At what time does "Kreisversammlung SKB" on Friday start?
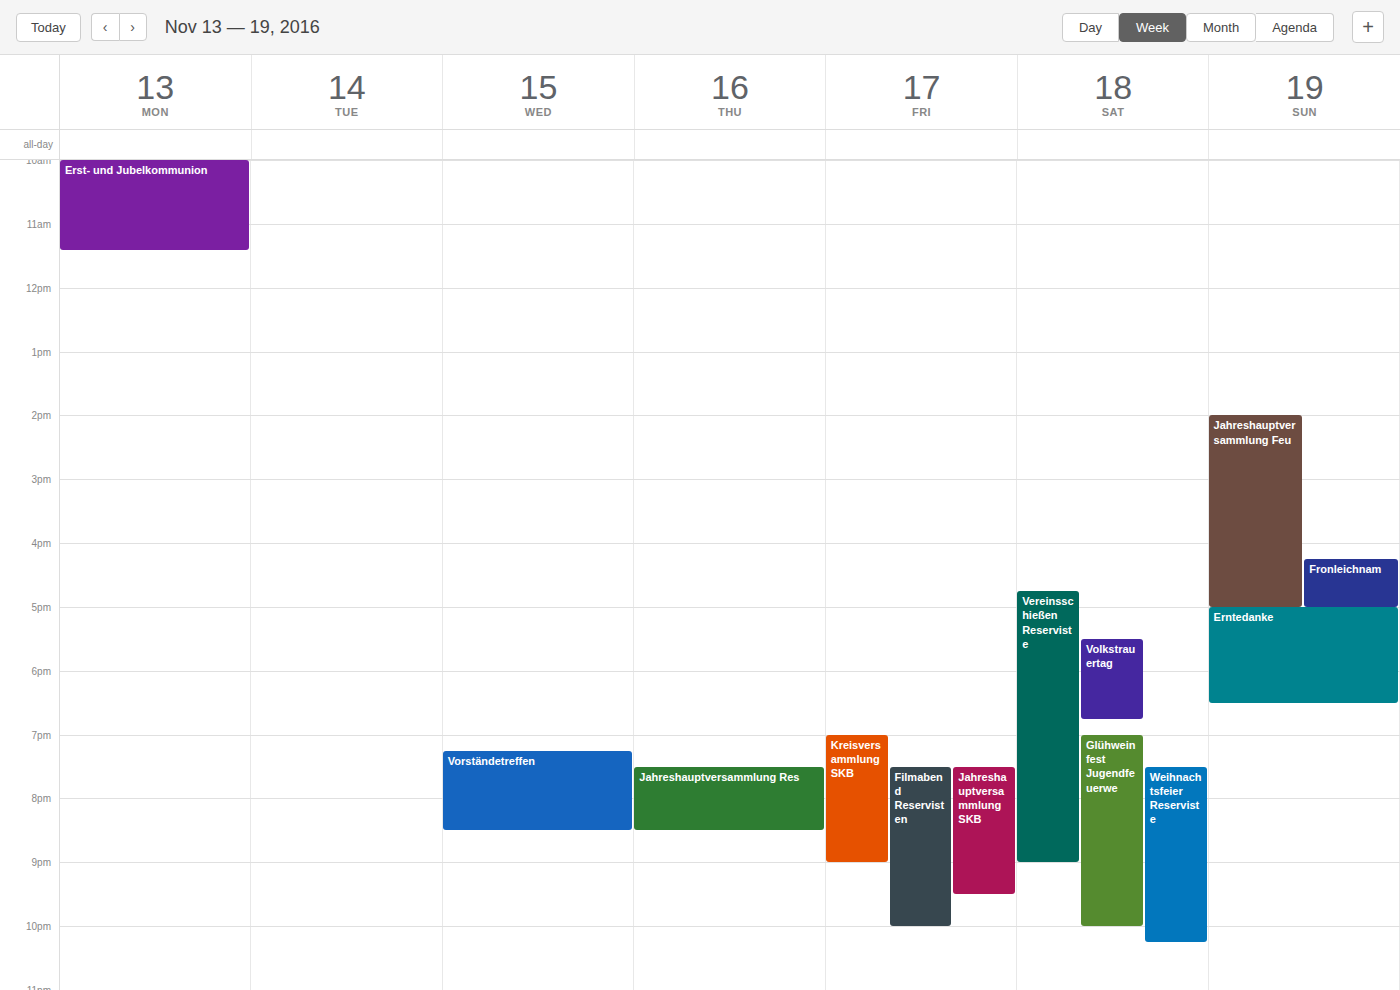
7:00 PM